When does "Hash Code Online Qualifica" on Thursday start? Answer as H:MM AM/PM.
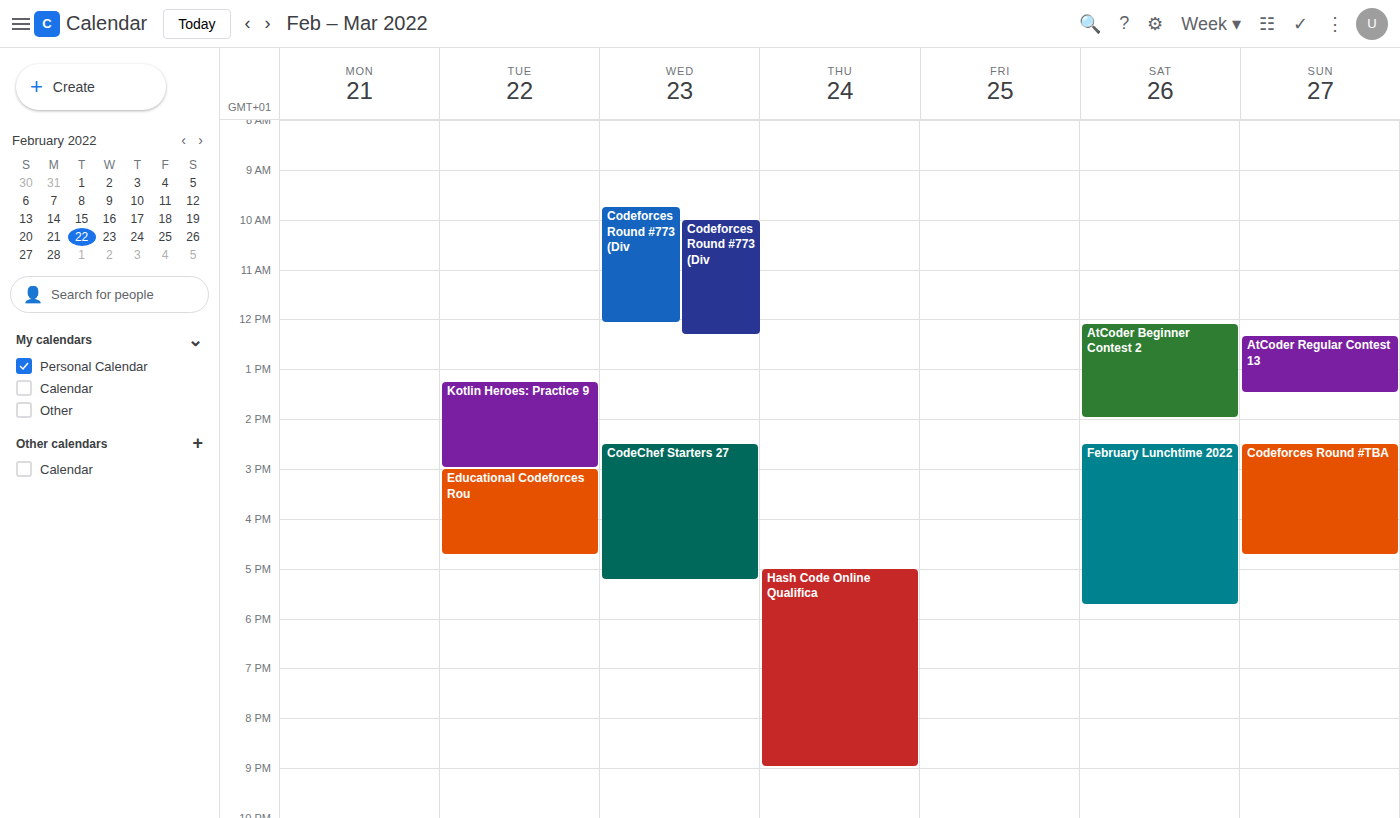
5:00 PM